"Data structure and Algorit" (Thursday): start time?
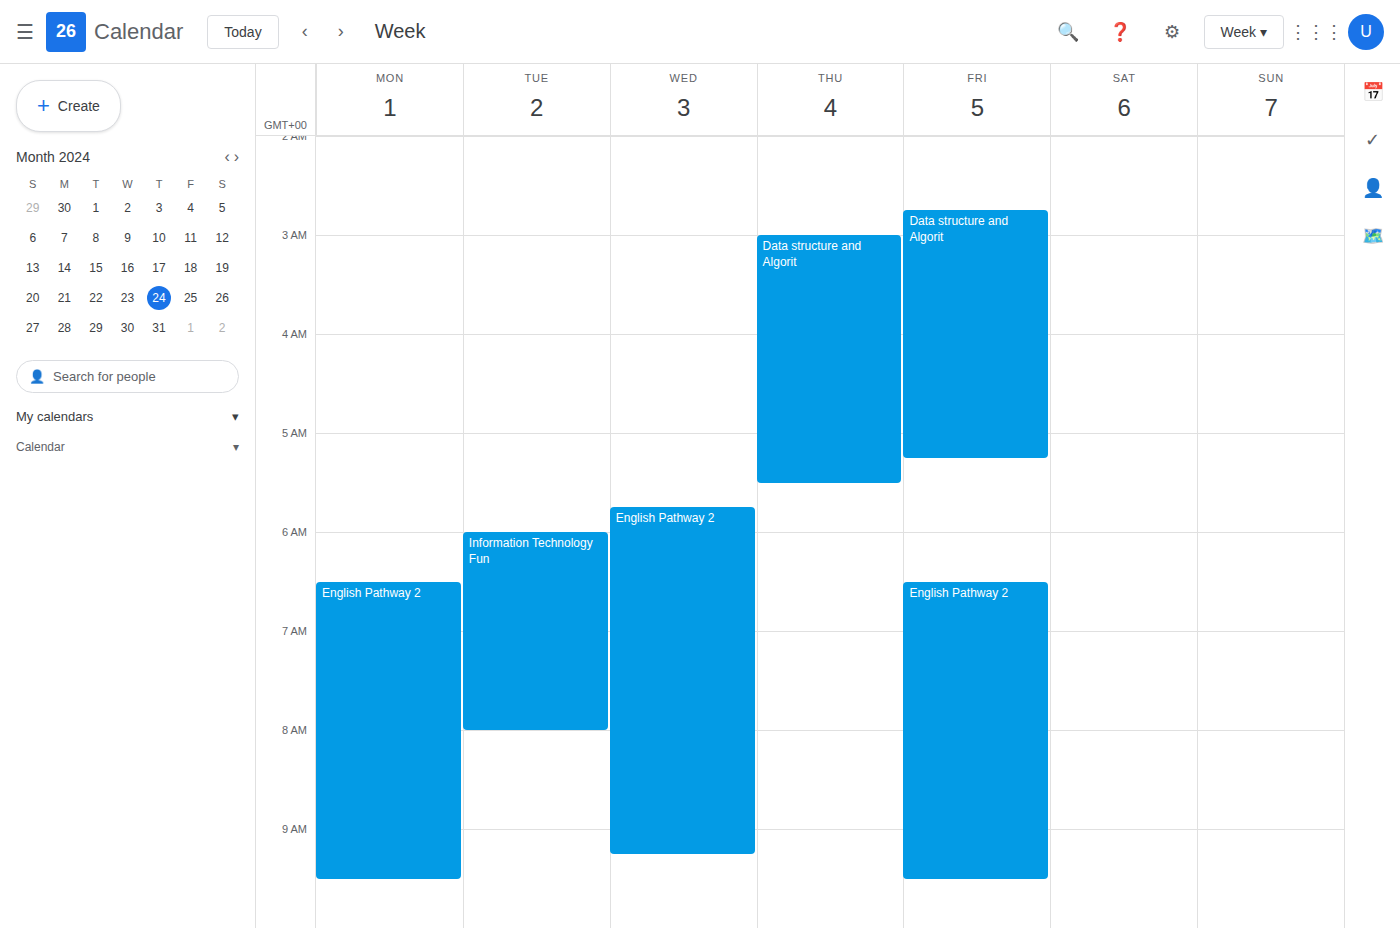
3:00 AM